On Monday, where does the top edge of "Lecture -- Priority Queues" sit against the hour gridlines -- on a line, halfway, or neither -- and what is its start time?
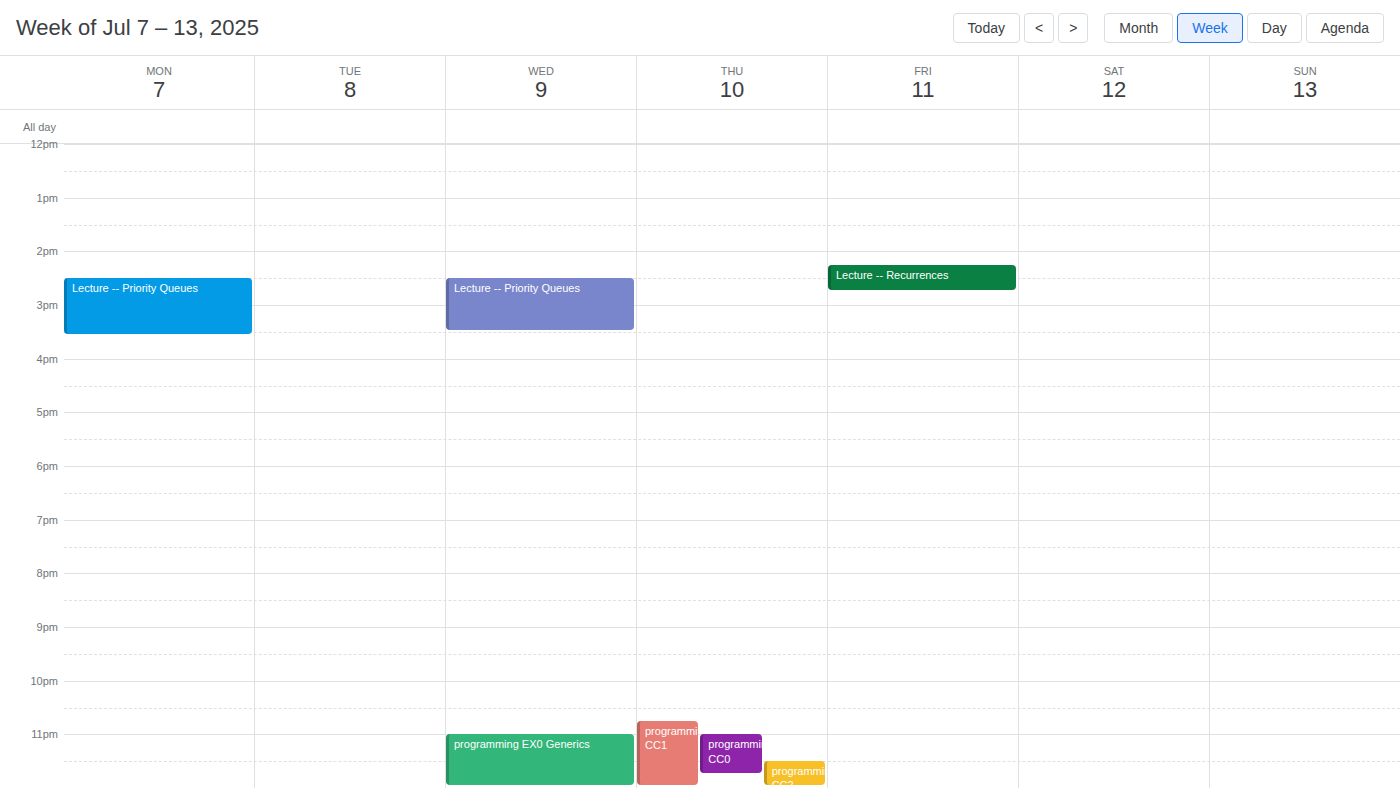
2:30 PM -- halfway between the 2 PM and 3 PM lines.